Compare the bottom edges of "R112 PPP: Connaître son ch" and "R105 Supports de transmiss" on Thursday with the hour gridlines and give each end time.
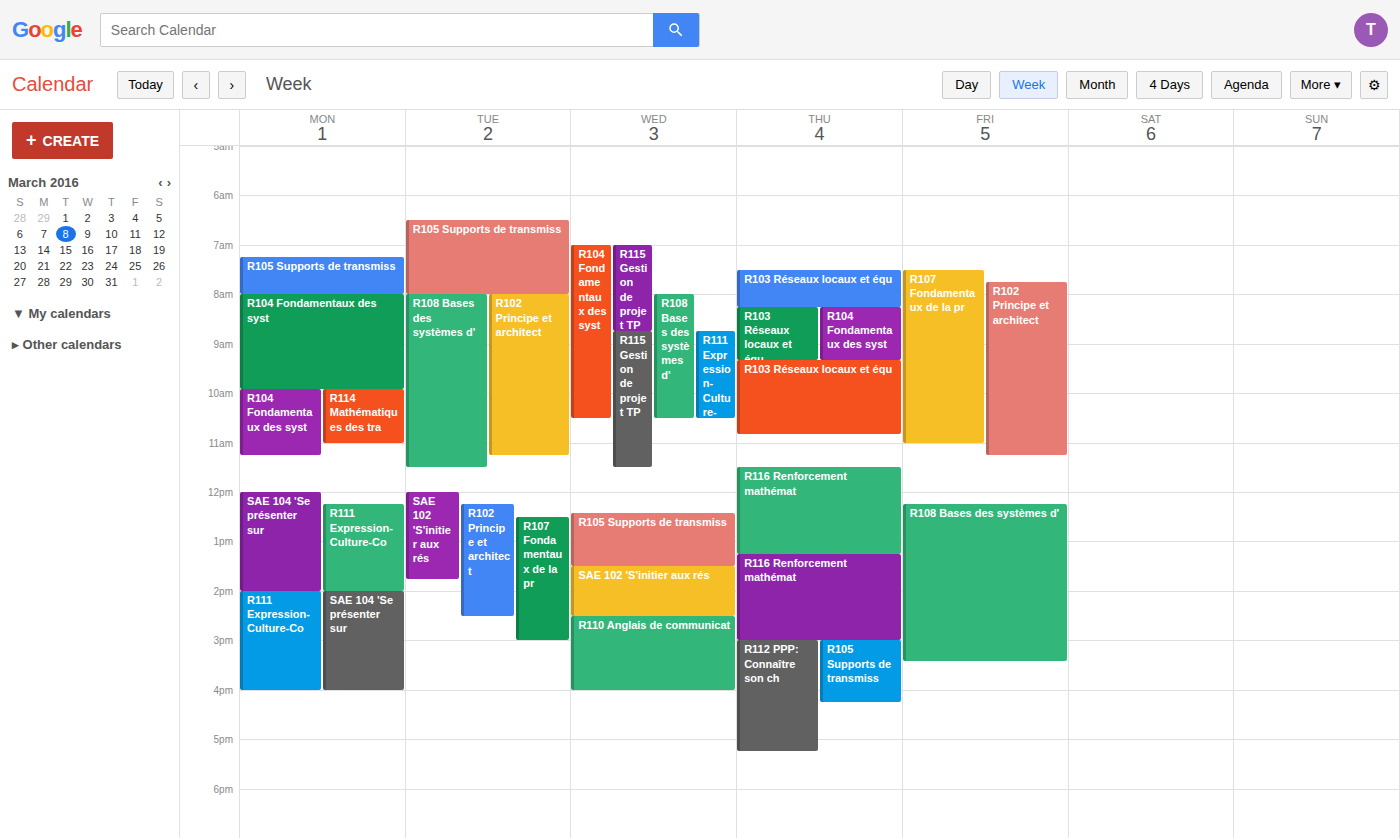
"R112 PPP: Connaître son ch": 5:15 PM, neither: a quarter of the way from the 5 PM line to the 6 PM line. "R105 Supports de transmiss": 4:15 PM, neither: a quarter of the way from the 4 PM line to the 5 PM line.